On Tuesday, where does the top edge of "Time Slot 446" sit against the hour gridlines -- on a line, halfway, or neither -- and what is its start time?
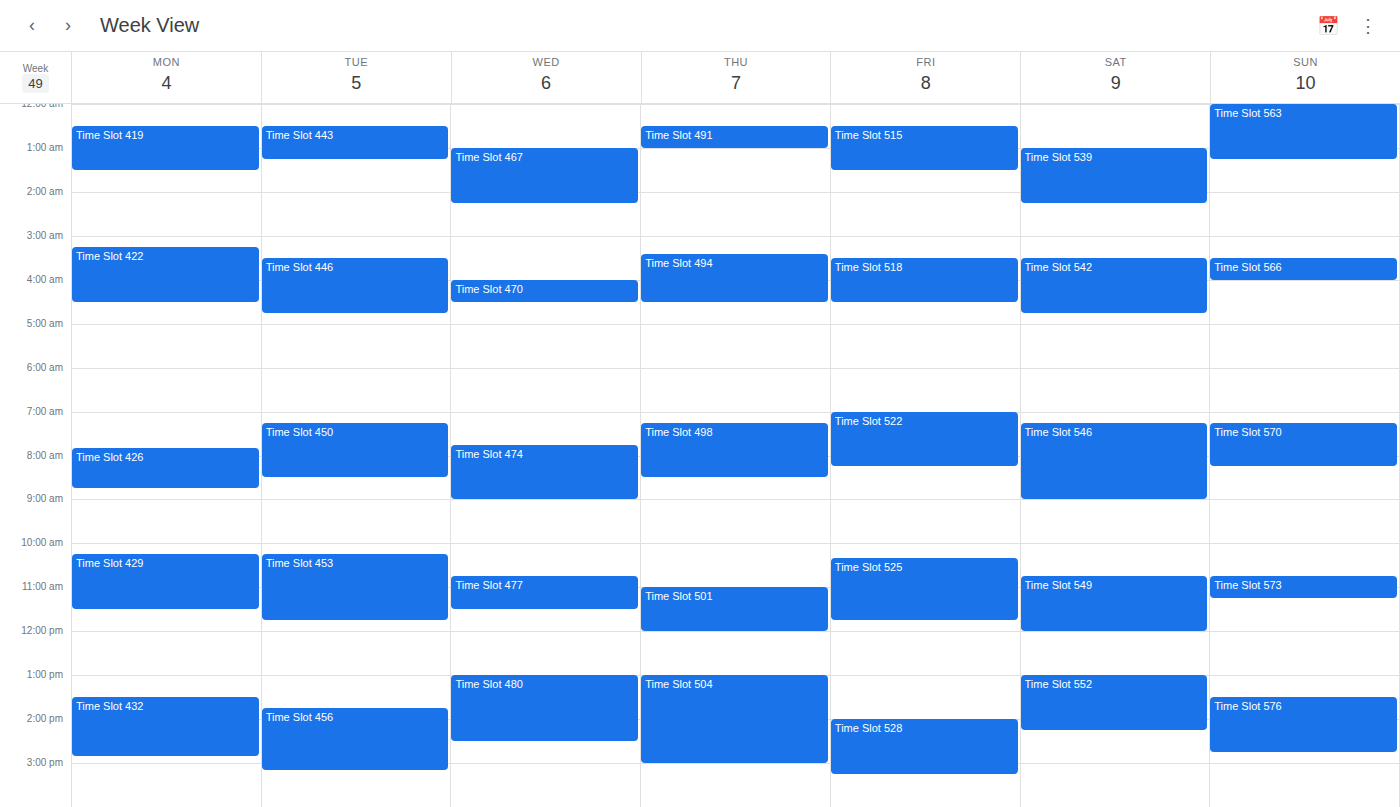
3:30 AM -- halfway between the 3 AM and 4 AM lines.